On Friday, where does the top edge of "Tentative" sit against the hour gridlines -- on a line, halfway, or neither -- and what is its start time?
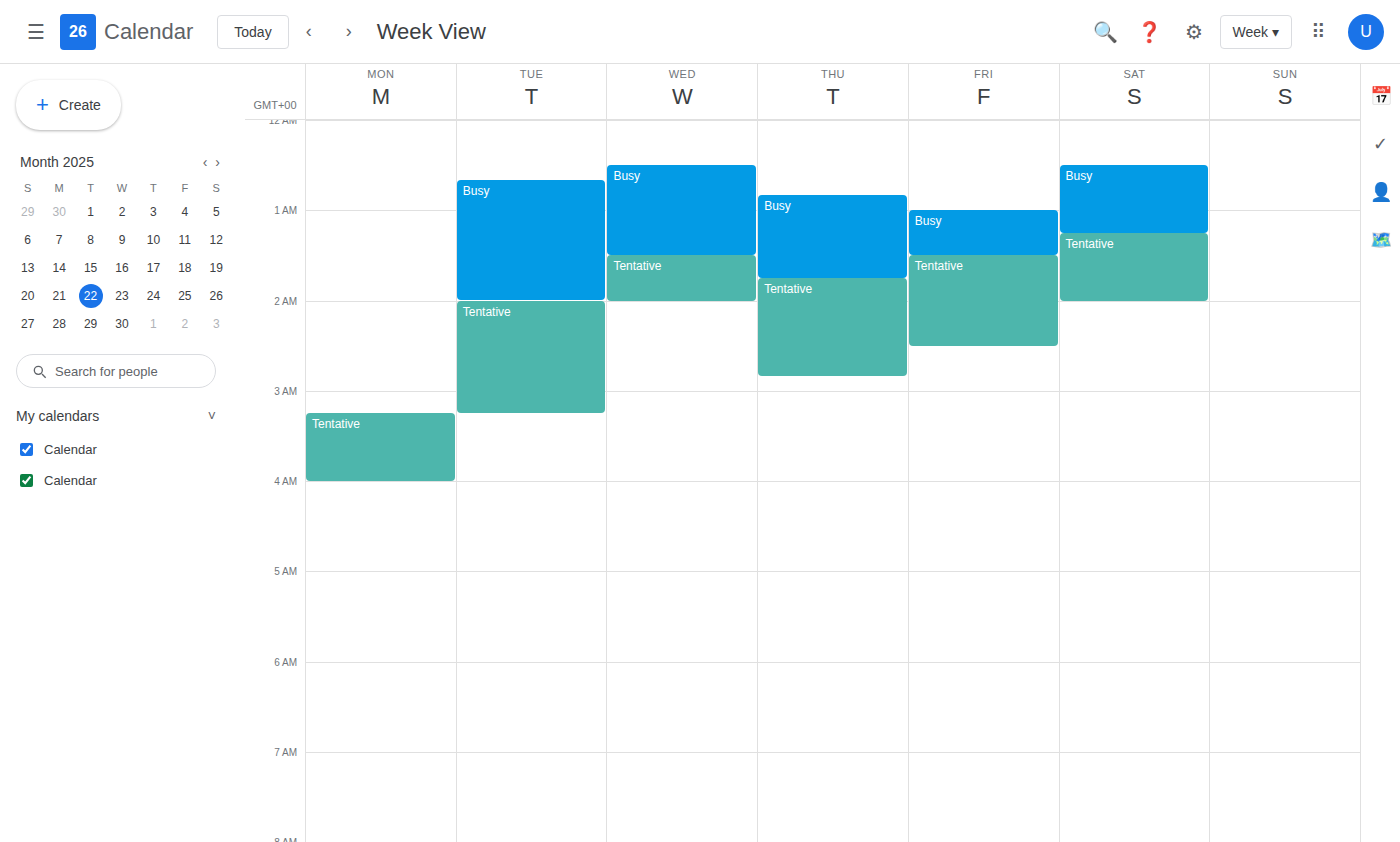
01:30 -- halfway between the 01:00 and 02:00 lines.